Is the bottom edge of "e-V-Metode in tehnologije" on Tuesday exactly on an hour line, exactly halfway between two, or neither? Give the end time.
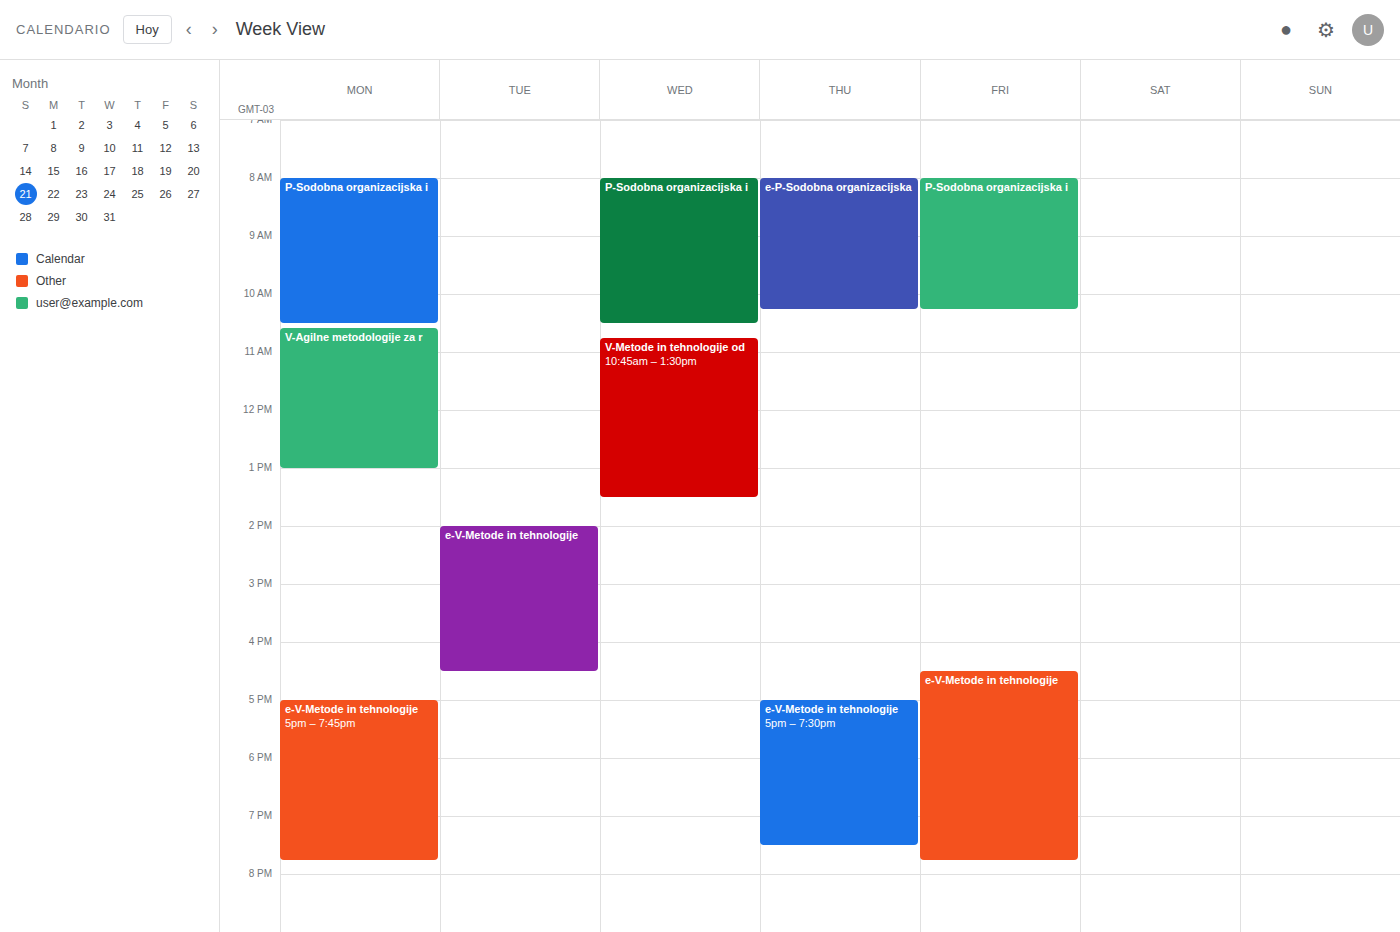
4:30 PM -- halfway between the 4 PM and 5 PM lines.